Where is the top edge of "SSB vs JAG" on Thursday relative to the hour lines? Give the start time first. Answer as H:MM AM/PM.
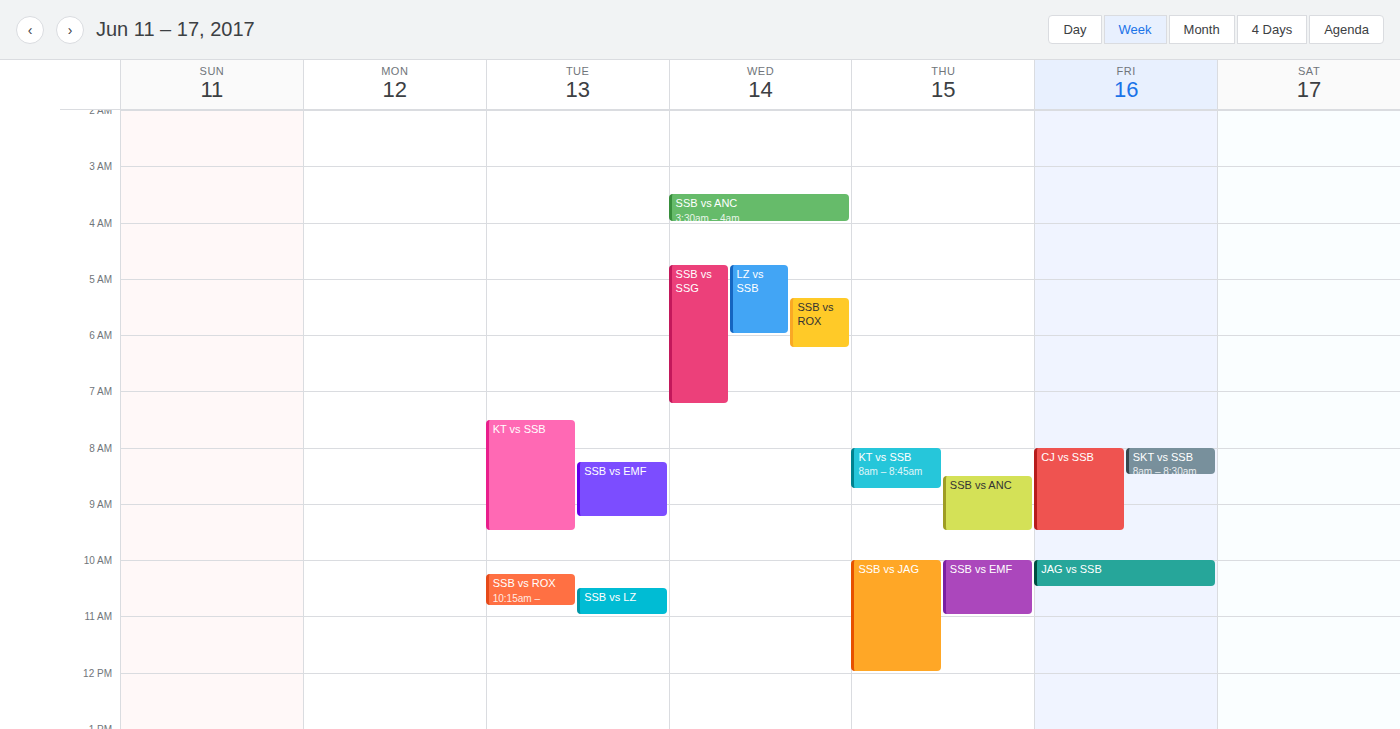
10:00 AM -- exactly on the 10 AM line.